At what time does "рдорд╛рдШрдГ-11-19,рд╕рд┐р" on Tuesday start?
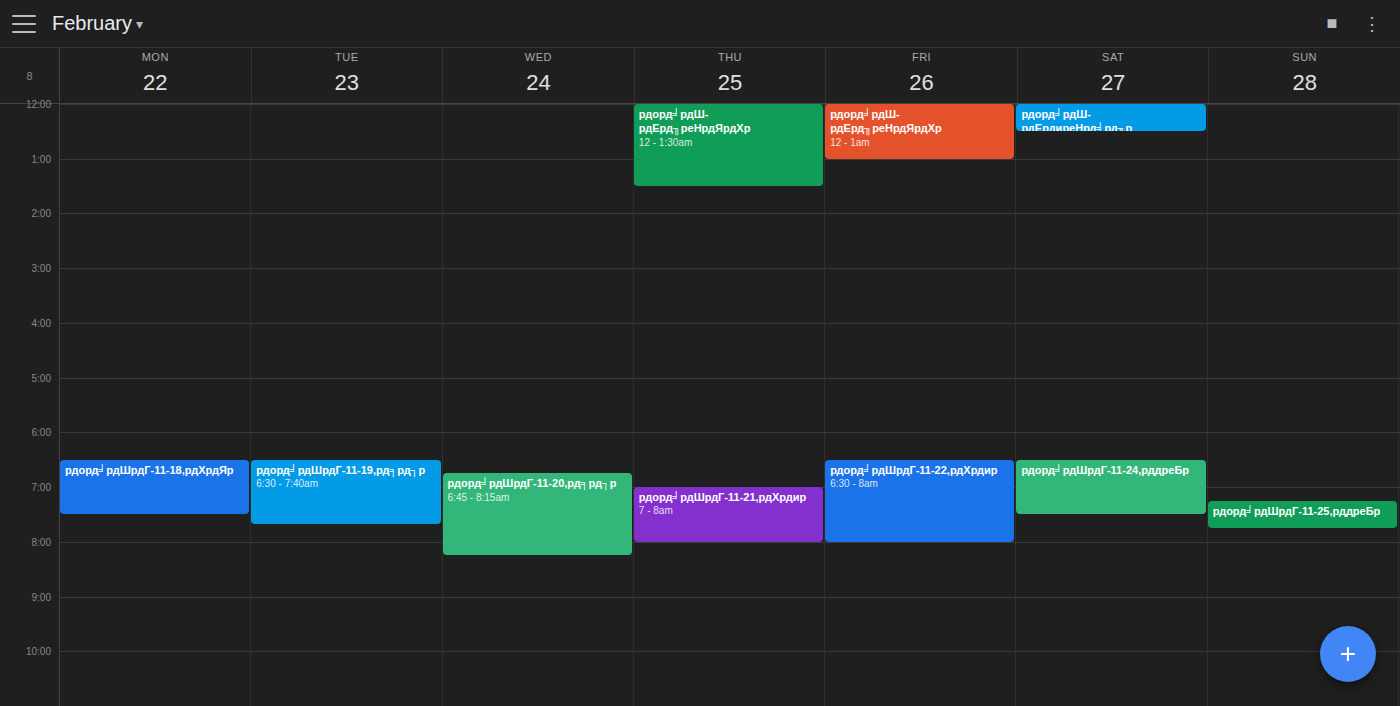
6:30 AM